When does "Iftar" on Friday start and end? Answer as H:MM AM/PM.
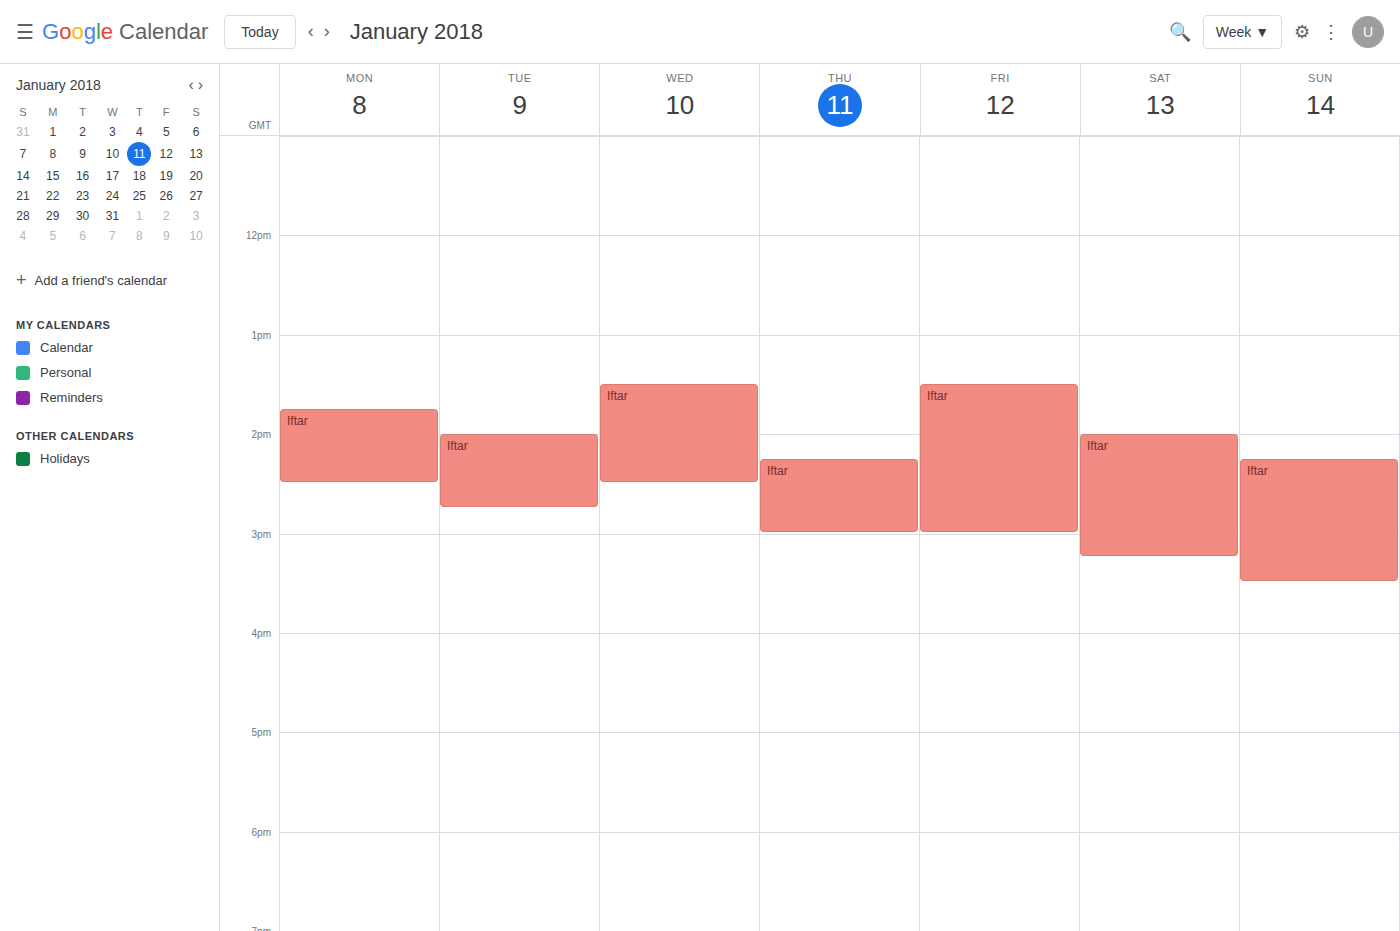
1:30 PM to 3:00 PM